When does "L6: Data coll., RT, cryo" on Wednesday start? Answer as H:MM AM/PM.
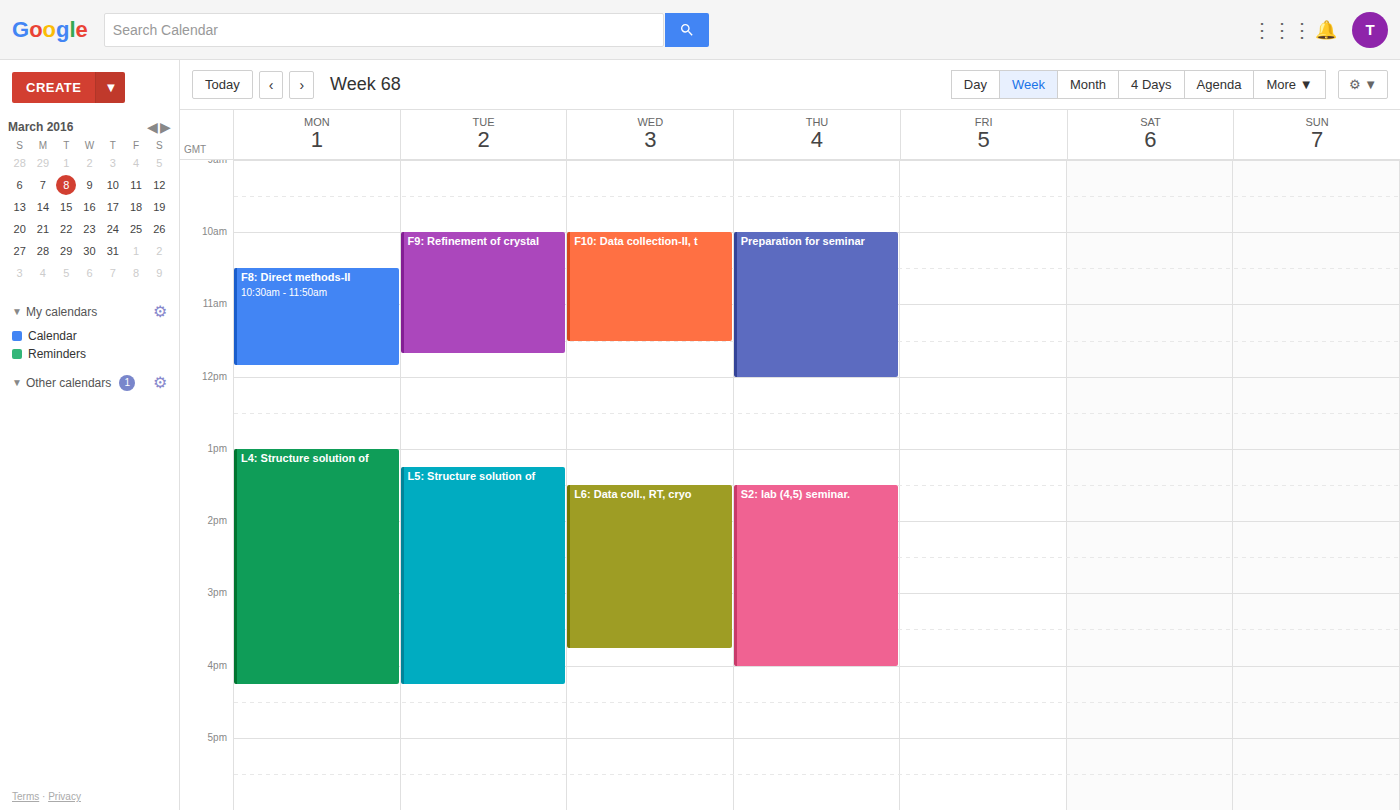
1:30 PM